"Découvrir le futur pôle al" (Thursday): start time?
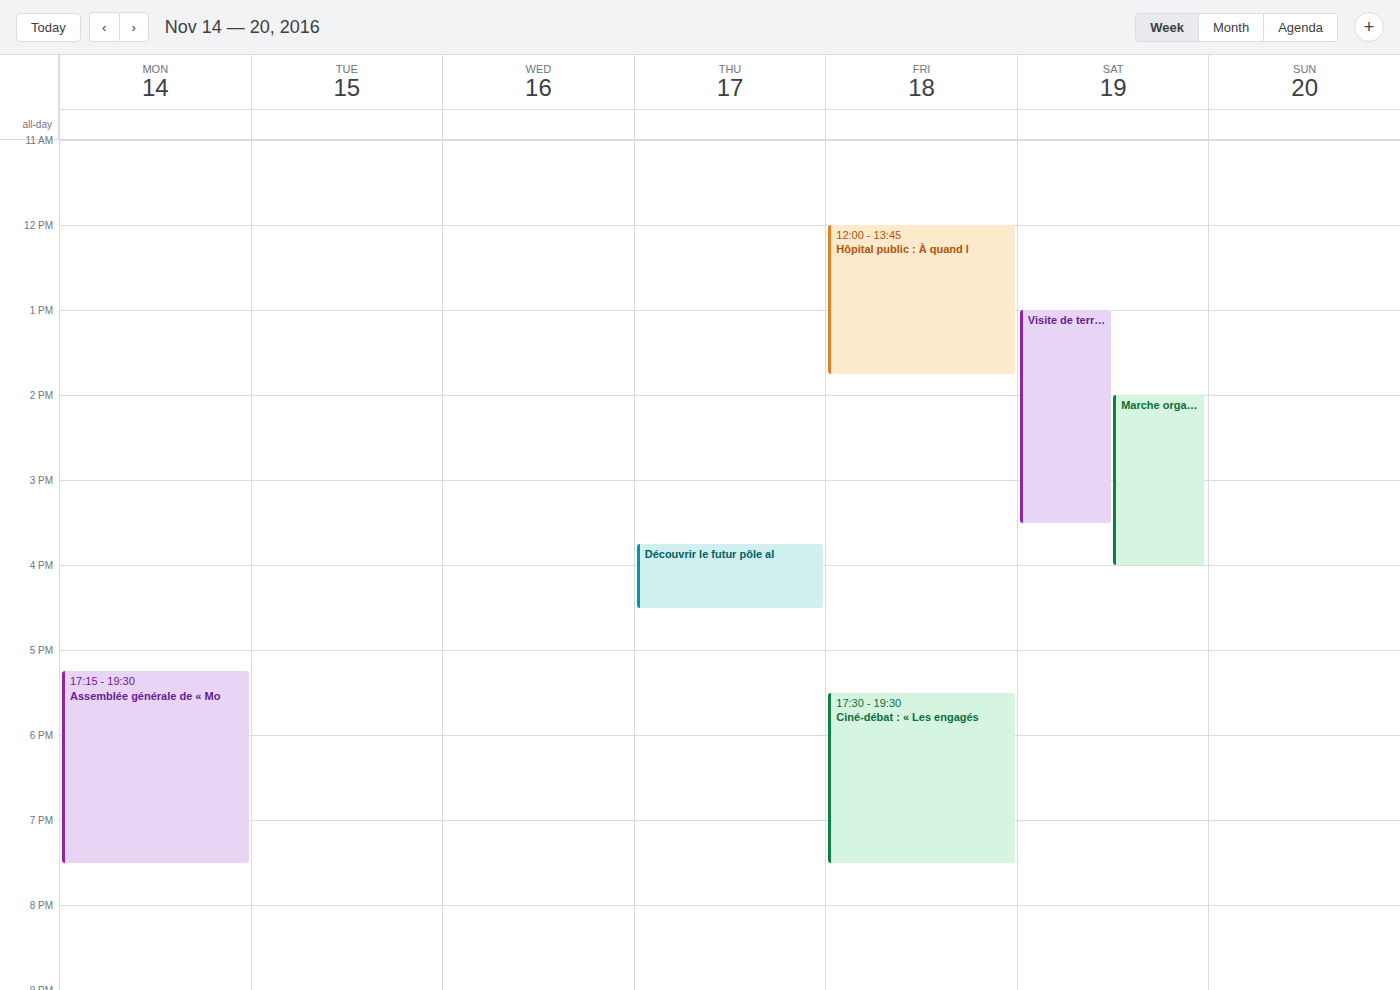
3:45 PM